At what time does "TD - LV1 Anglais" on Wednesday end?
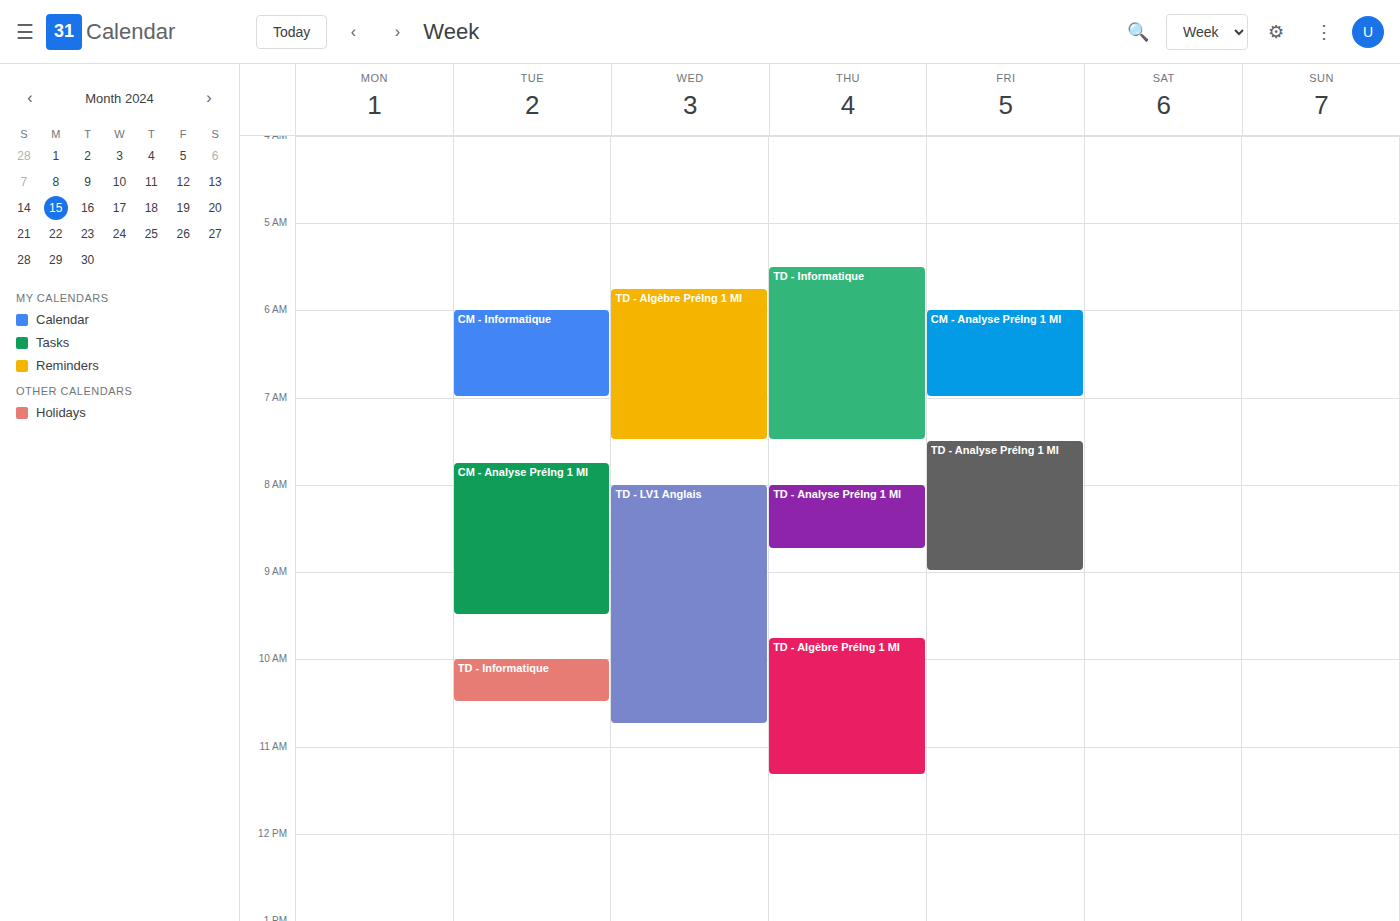
10:45 AM